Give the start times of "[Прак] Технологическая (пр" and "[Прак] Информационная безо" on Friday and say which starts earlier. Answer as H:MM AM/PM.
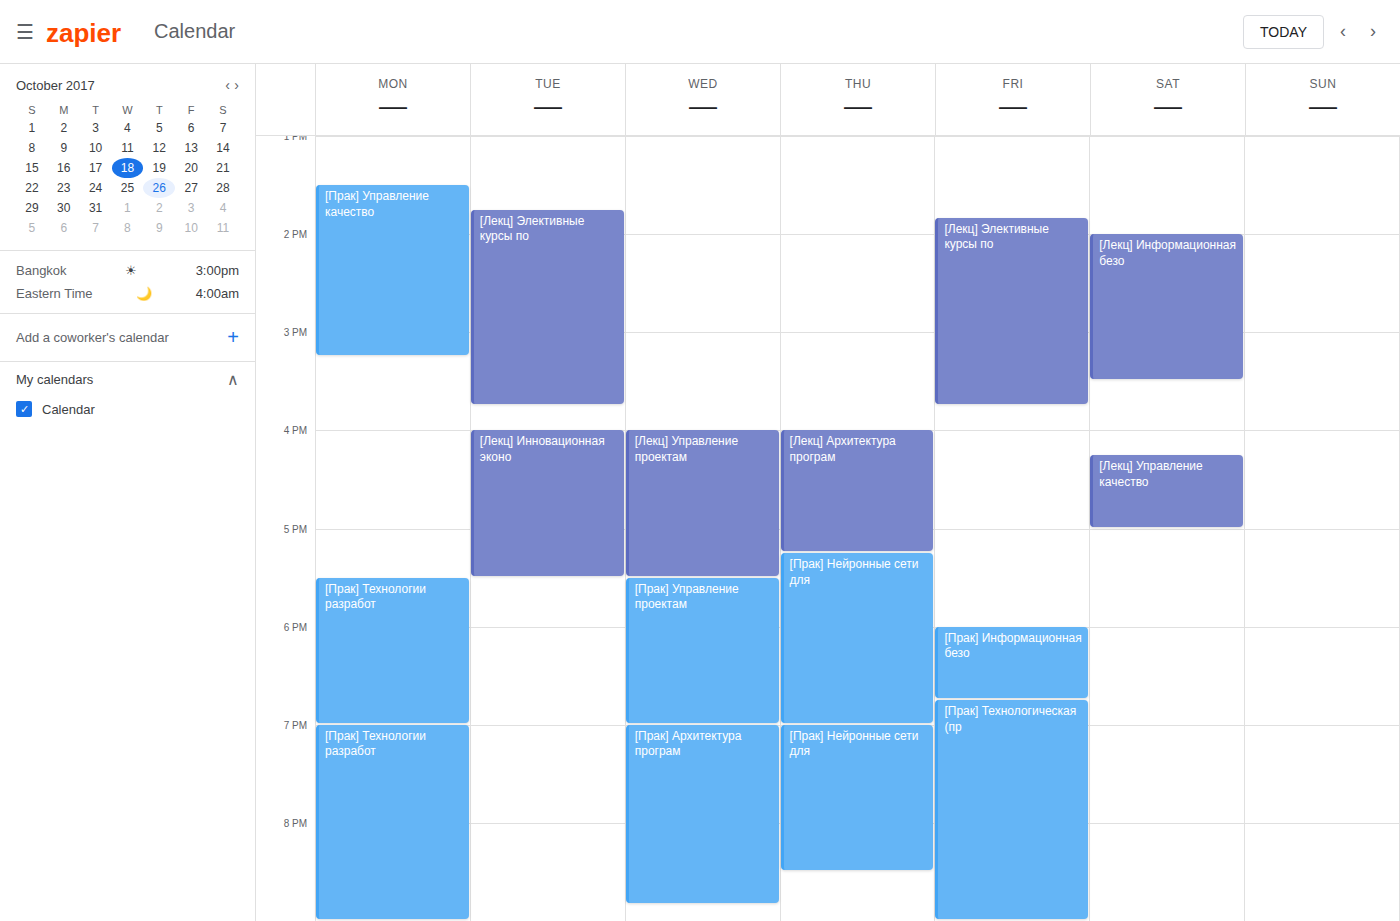
"[Прак] Информационная безо" 6:00 PM; "[Прак] Технологическая (пр" 6:45 PM.